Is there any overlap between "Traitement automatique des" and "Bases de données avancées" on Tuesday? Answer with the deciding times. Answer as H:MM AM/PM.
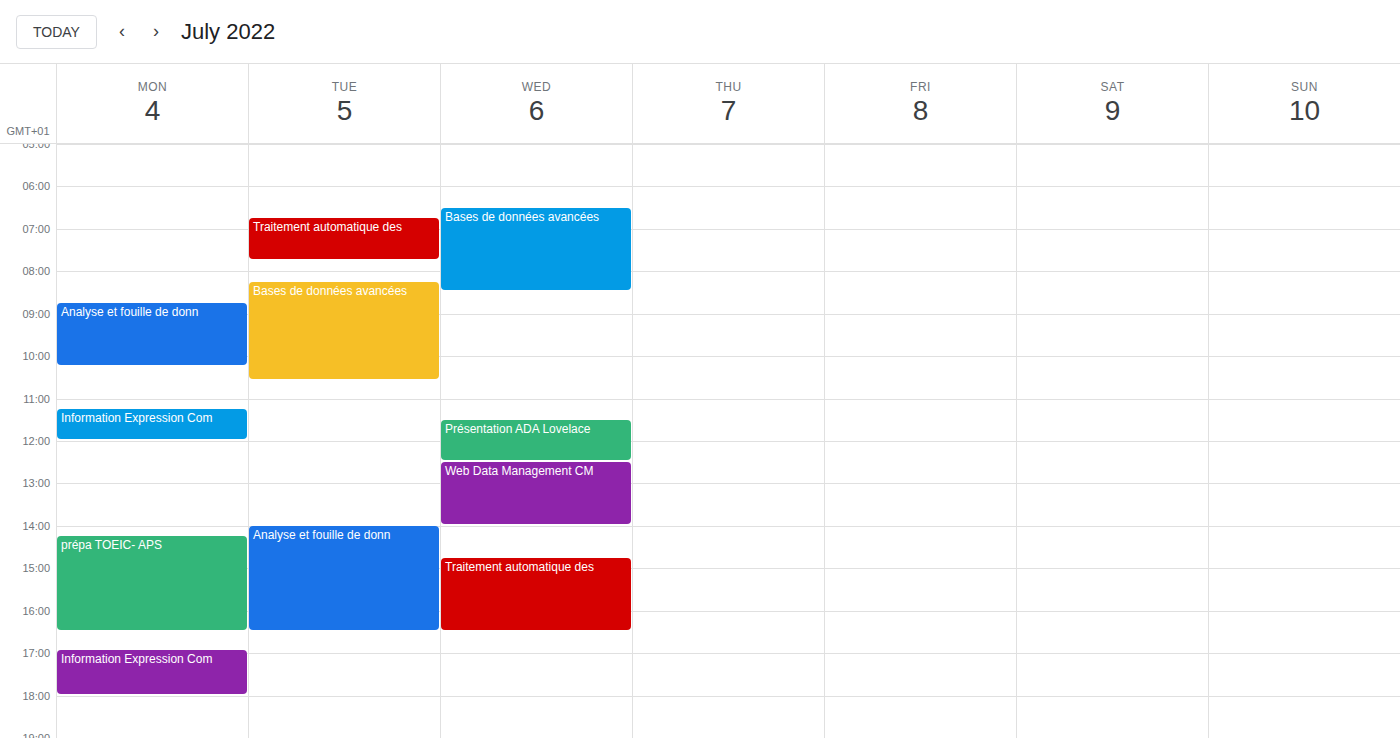
"Traitement automatique des" ends at 7:45 AM and "Bases de données avancées" starts at 8:15 AM -- no overlap.